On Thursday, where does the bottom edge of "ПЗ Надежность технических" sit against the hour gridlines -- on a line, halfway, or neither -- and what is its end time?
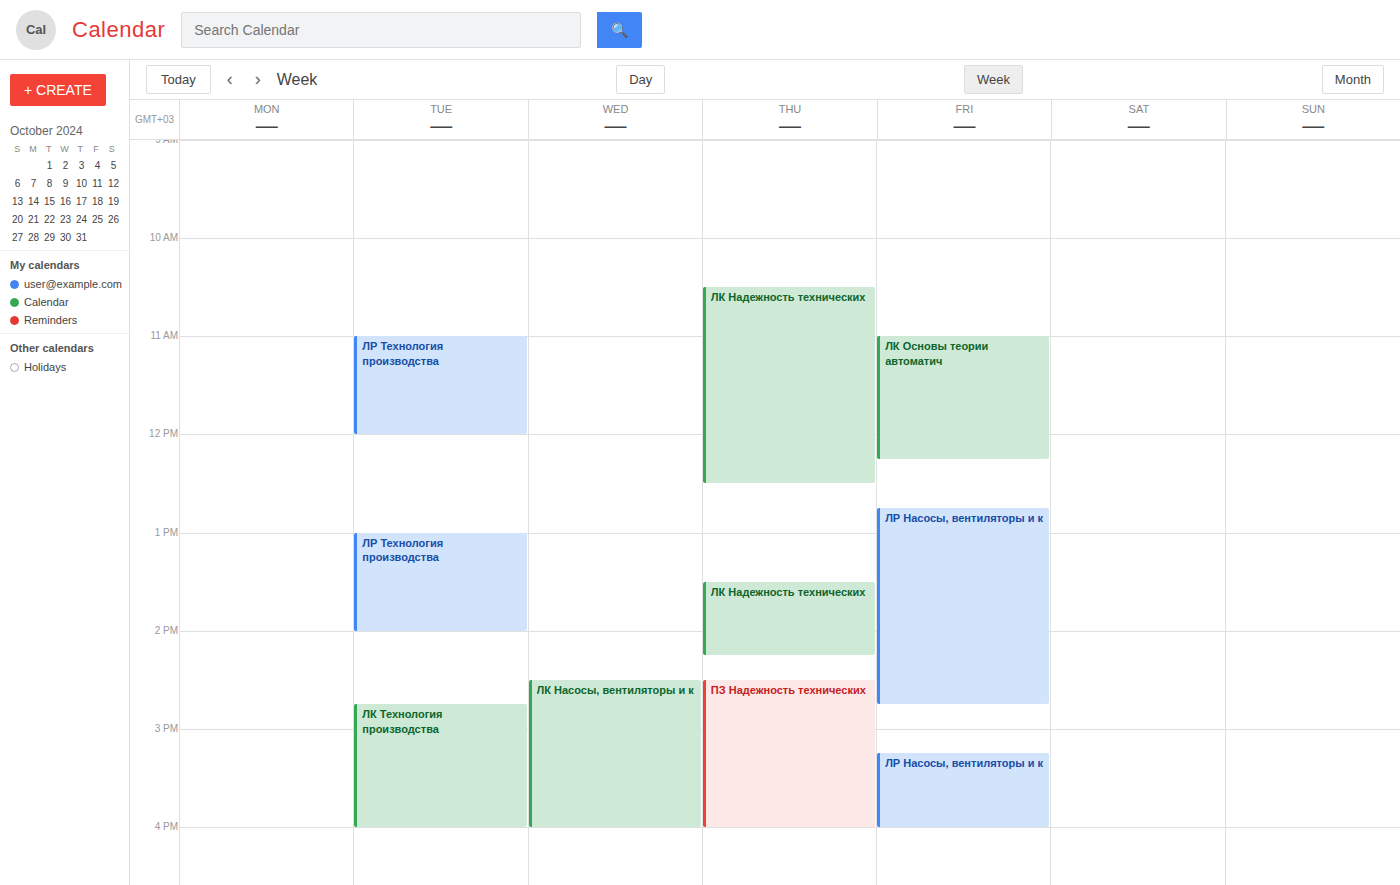
4:00 PM -- exactly on the 4 PM line.